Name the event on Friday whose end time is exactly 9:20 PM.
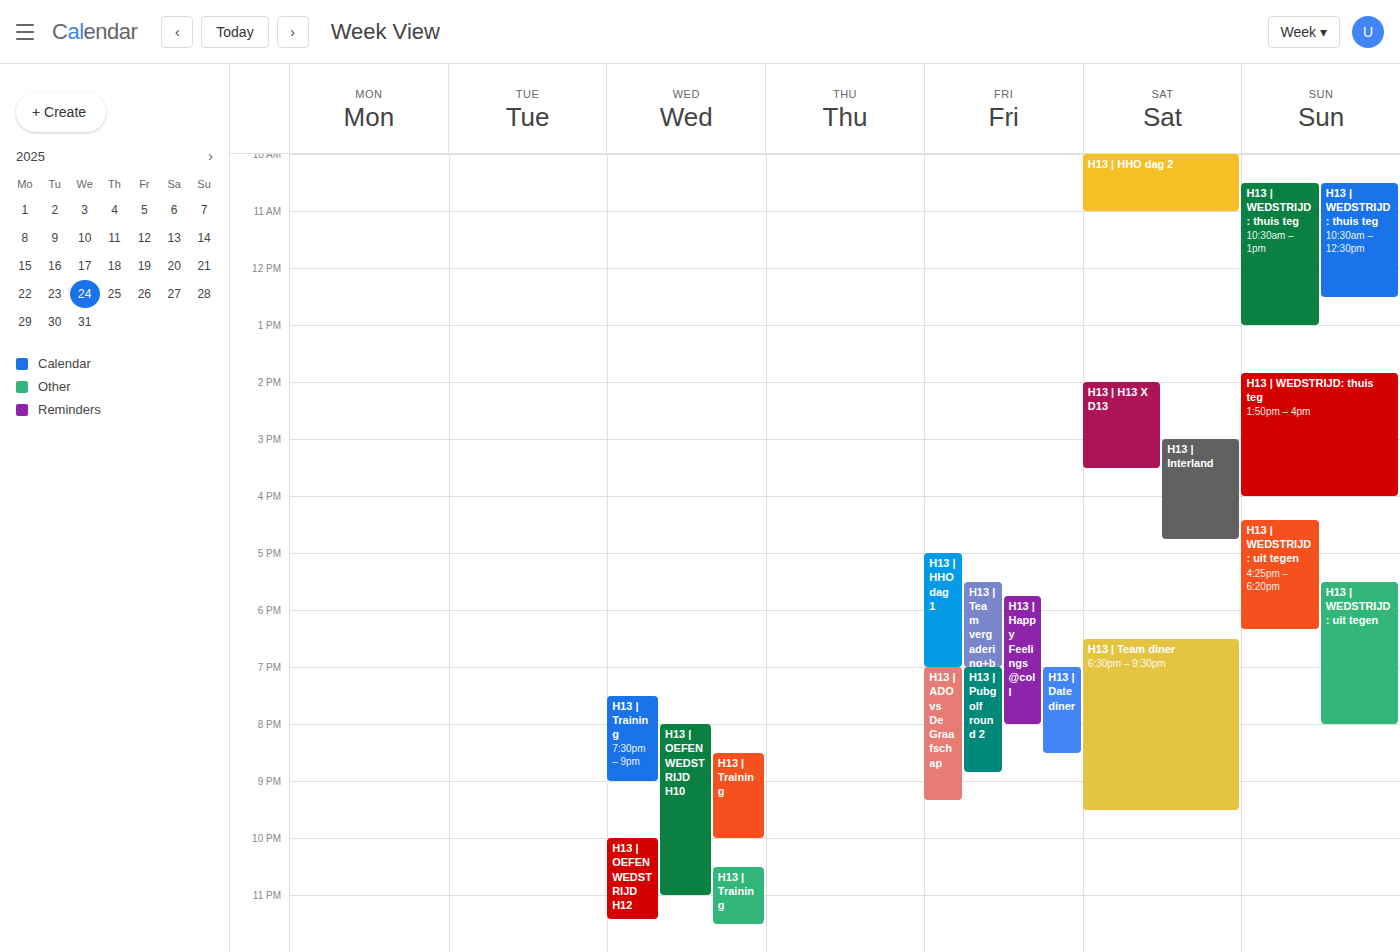
"H13 | ADO vs De Graafschap"